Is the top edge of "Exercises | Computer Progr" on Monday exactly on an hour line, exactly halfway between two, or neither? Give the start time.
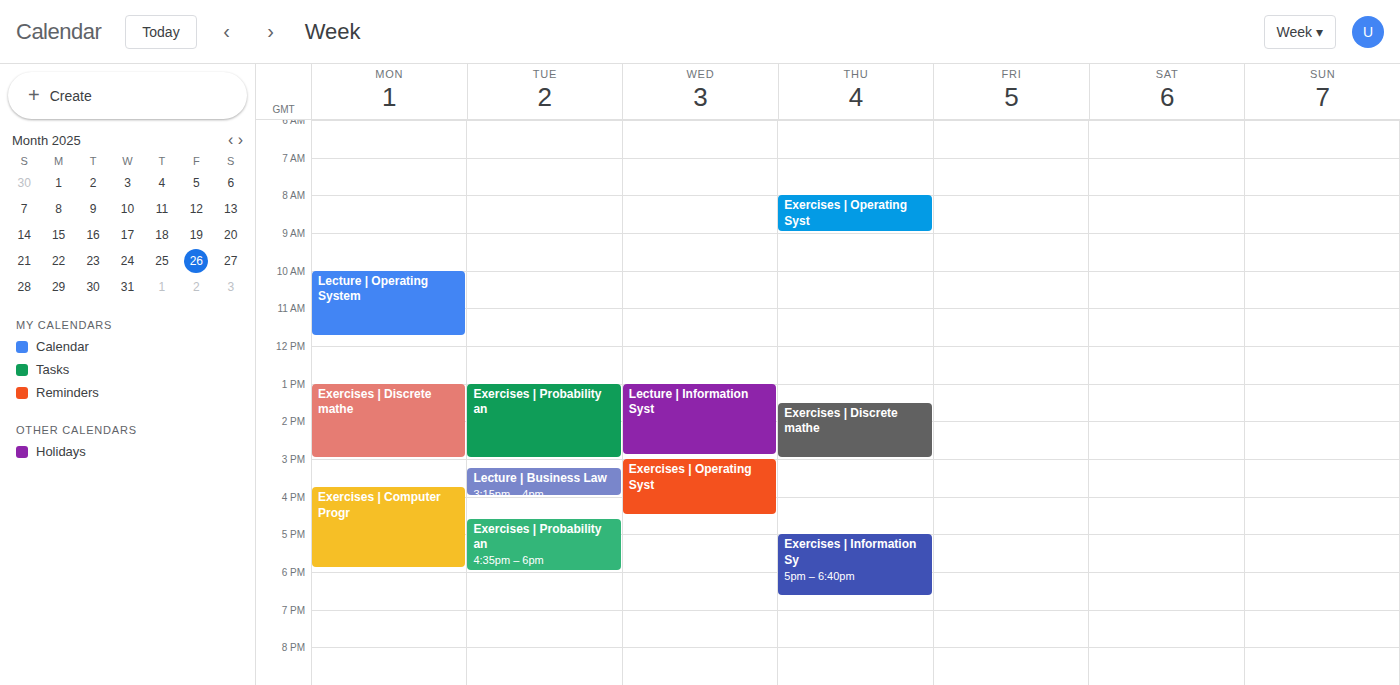
3:45 PM -- neither: three quarters of the way from the 3 PM line to the 4 PM line.